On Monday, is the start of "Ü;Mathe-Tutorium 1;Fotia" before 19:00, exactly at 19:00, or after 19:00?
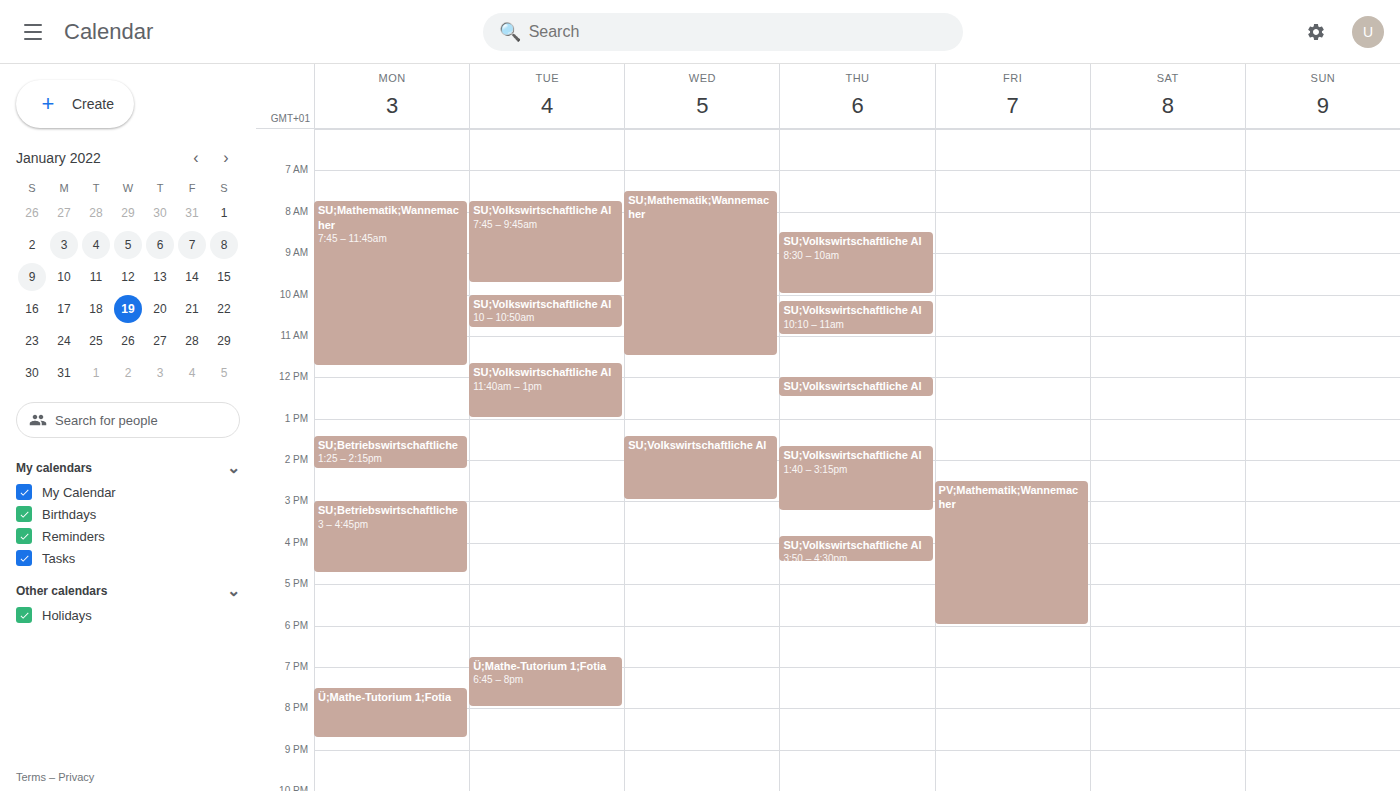
19:30 -- after 19:00, 30 minutes below the 19:00 line.